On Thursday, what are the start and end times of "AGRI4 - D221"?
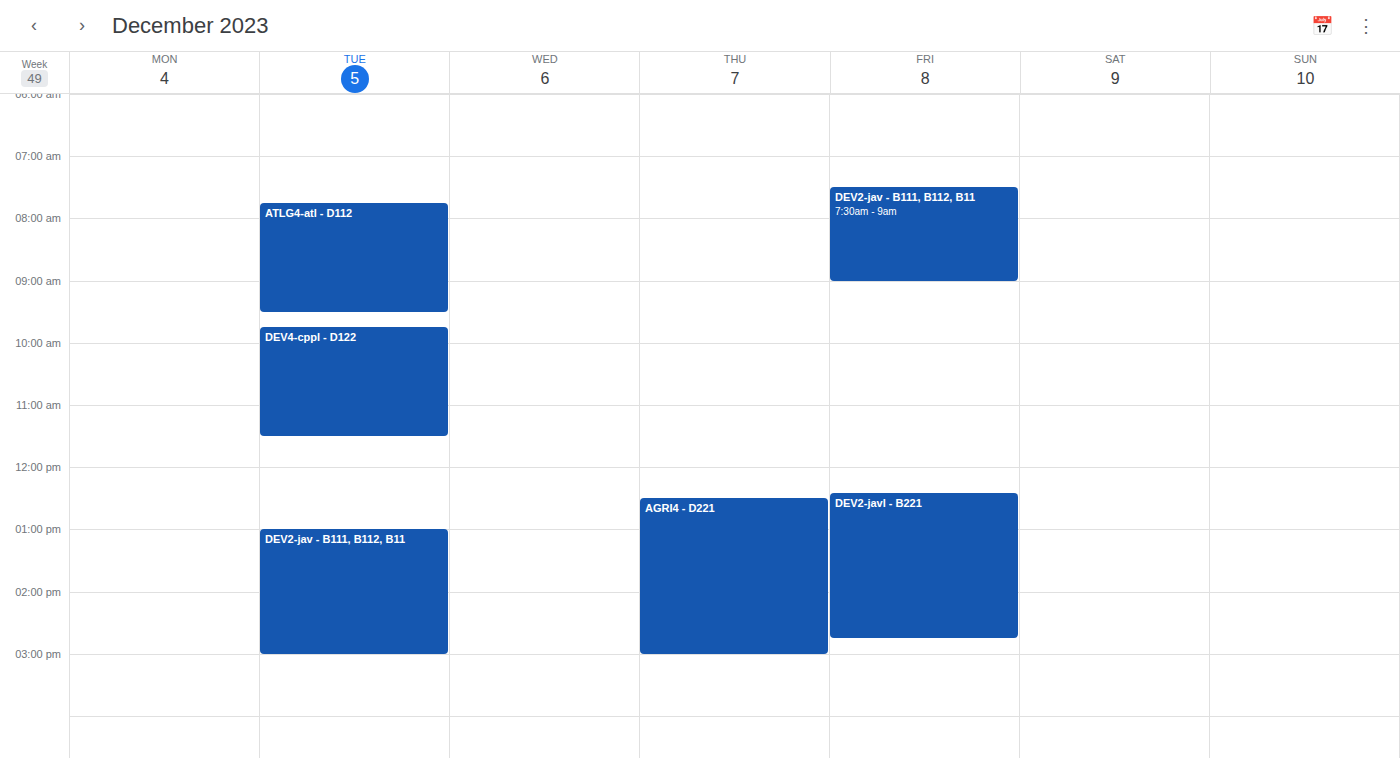
12:30 PM to 3:00 PM